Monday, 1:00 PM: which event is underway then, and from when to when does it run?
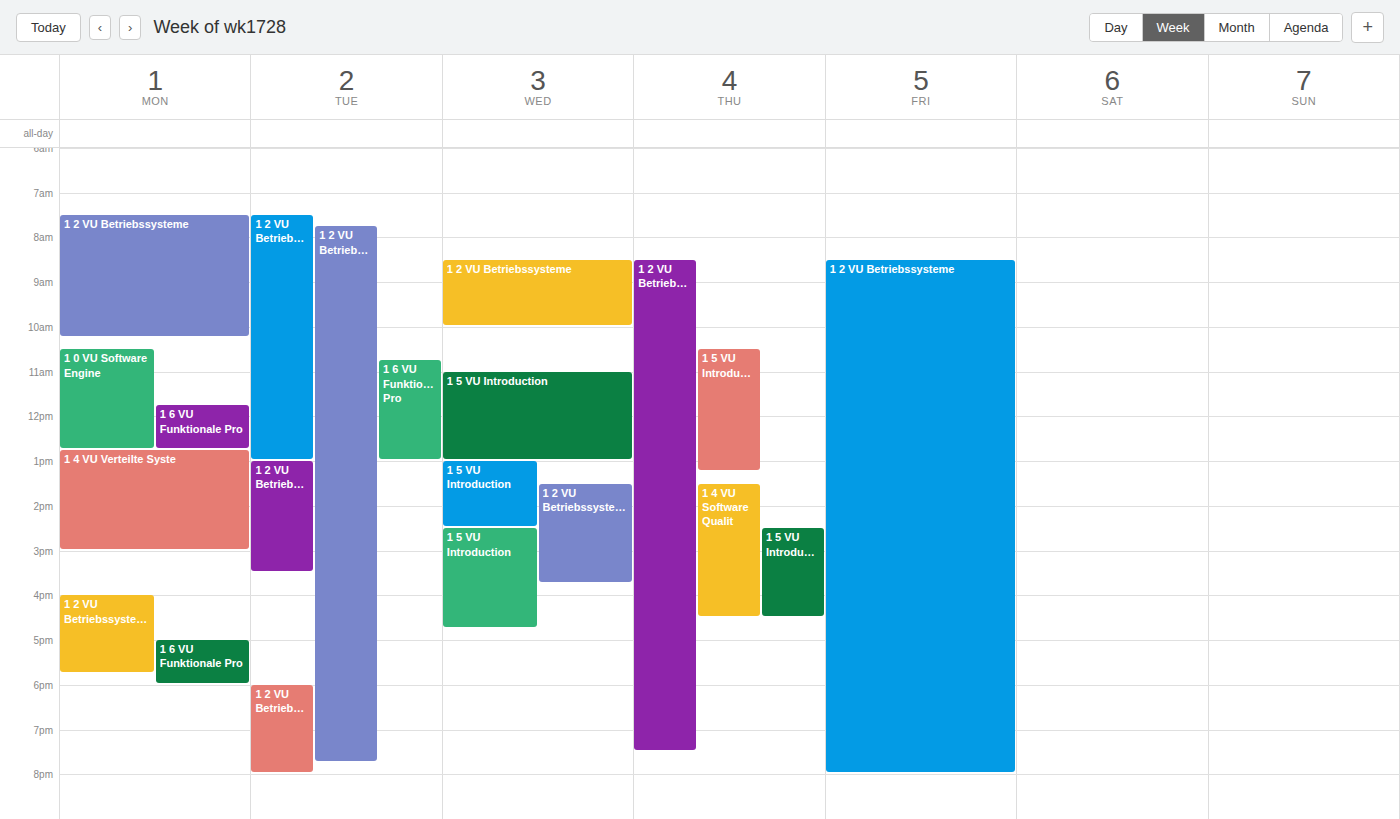
"1 4 VU Verteilte Syste", 12:45 PM to 3:00 PM